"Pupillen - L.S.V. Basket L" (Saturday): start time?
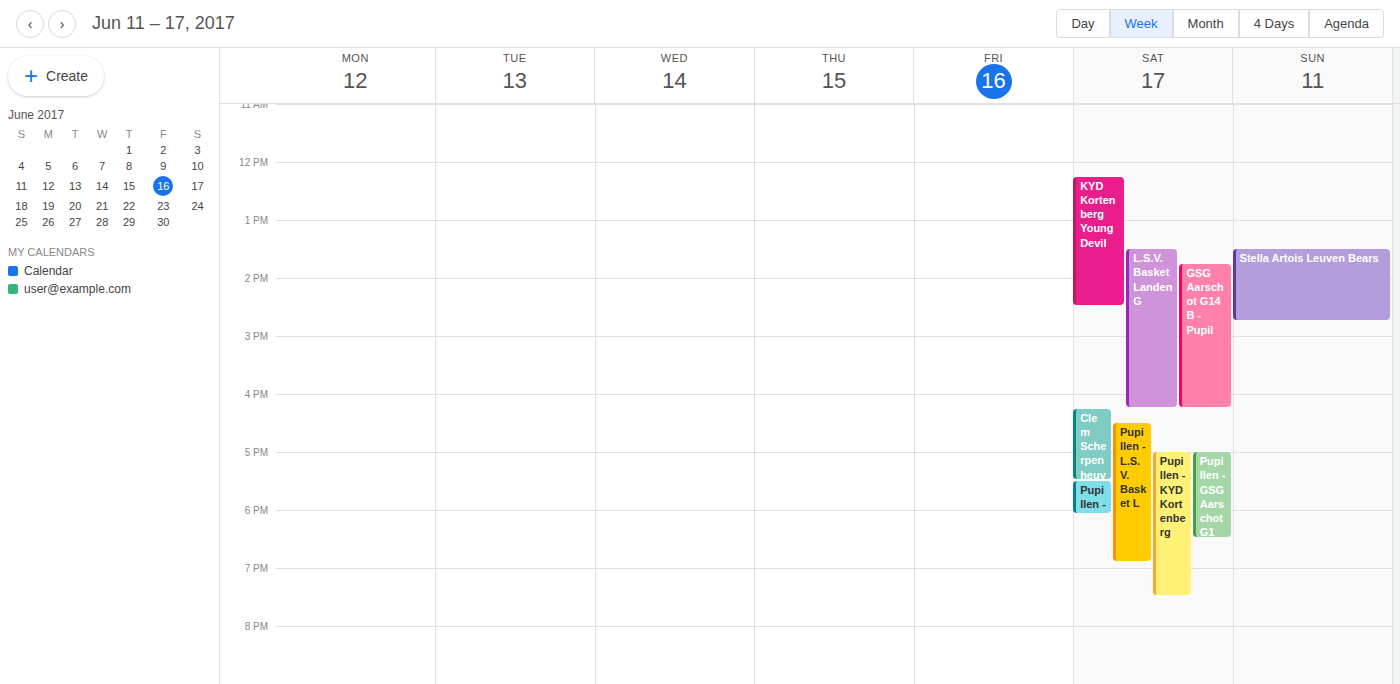
4:30 PM